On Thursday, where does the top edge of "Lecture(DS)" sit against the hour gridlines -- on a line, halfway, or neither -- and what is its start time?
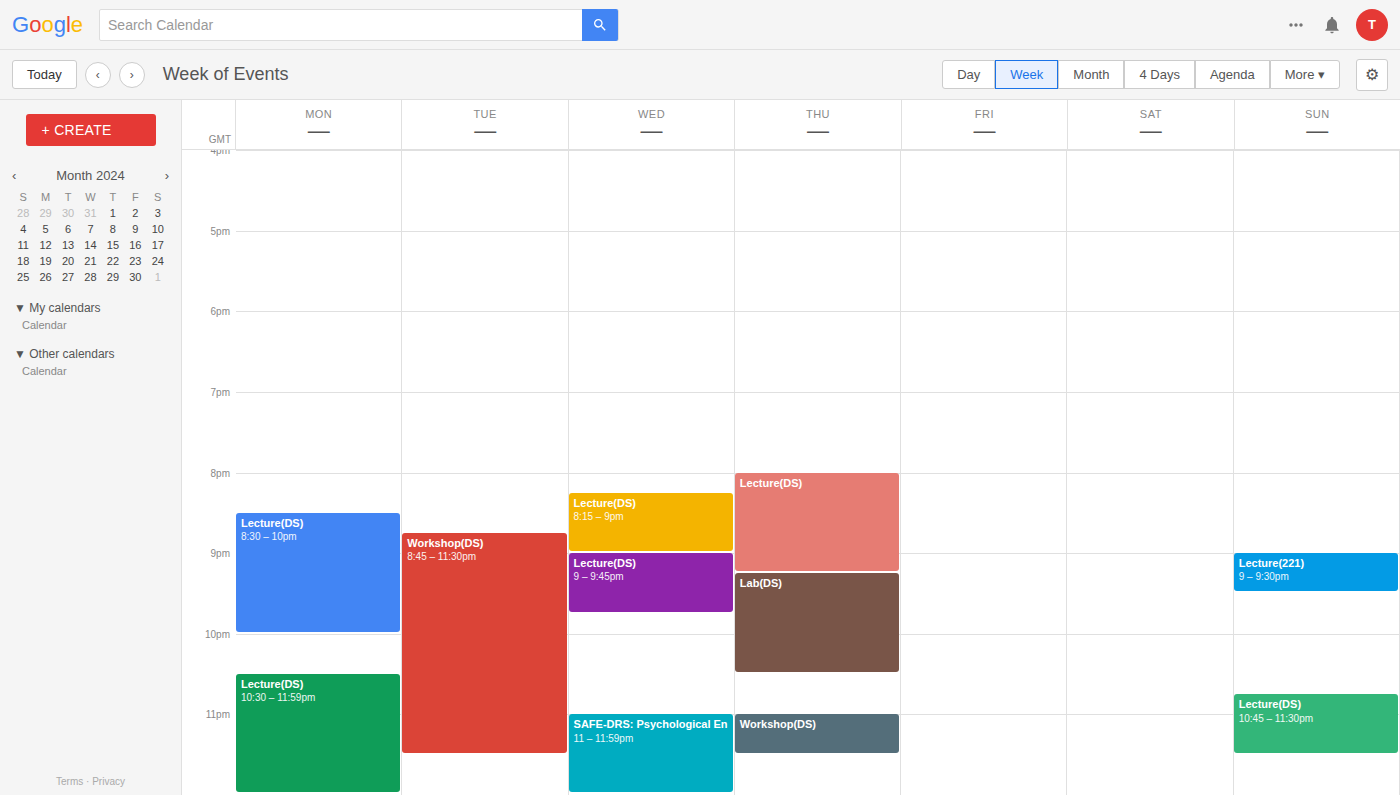
8:00 PM -- exactly on the 8 PM line.